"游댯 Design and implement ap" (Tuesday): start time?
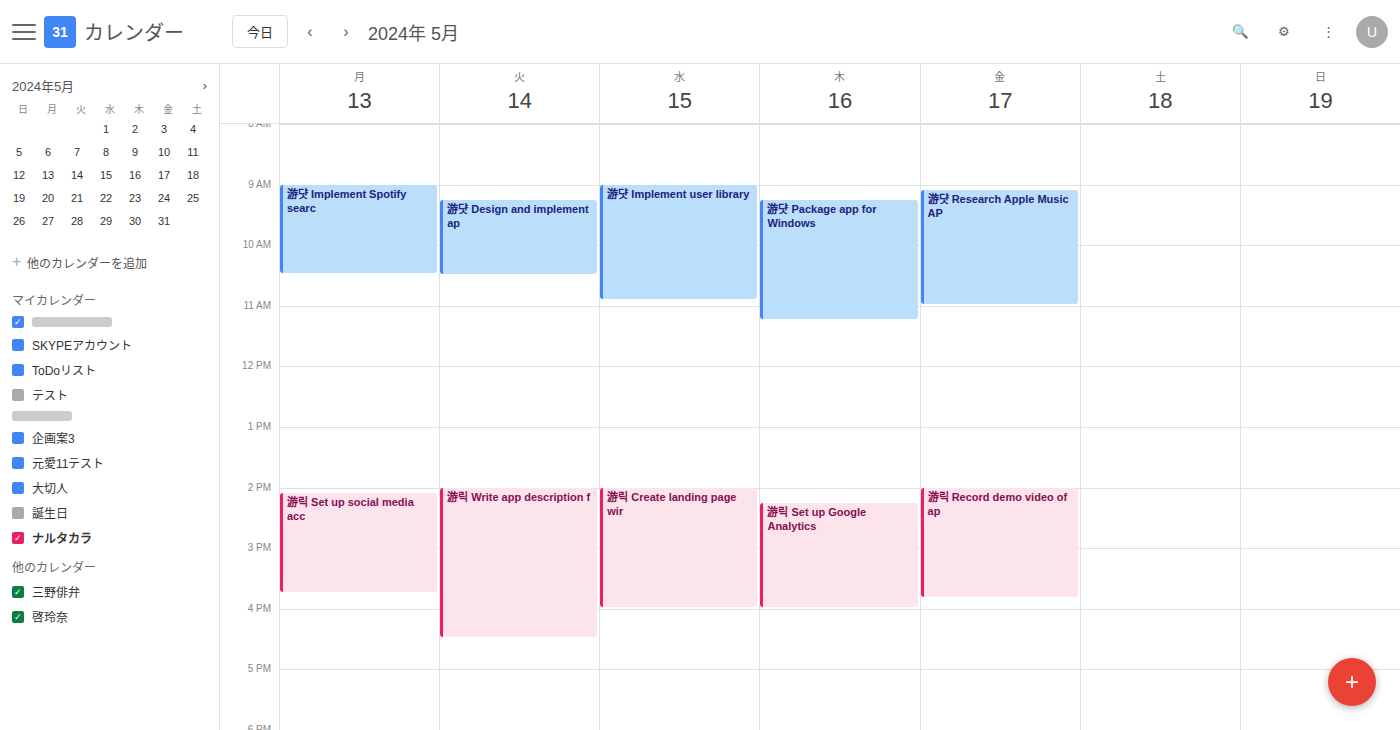
9:15 AM